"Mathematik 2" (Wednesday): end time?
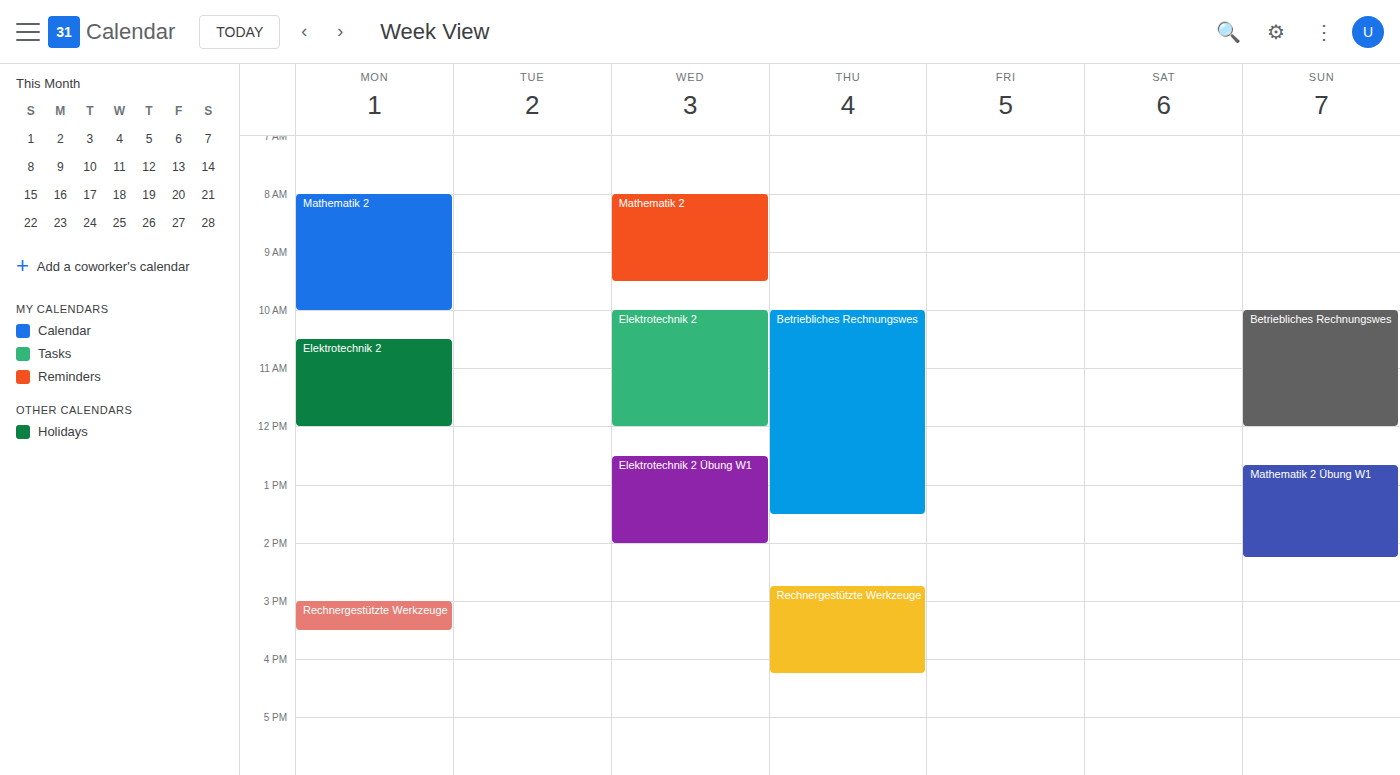
9:30 AM